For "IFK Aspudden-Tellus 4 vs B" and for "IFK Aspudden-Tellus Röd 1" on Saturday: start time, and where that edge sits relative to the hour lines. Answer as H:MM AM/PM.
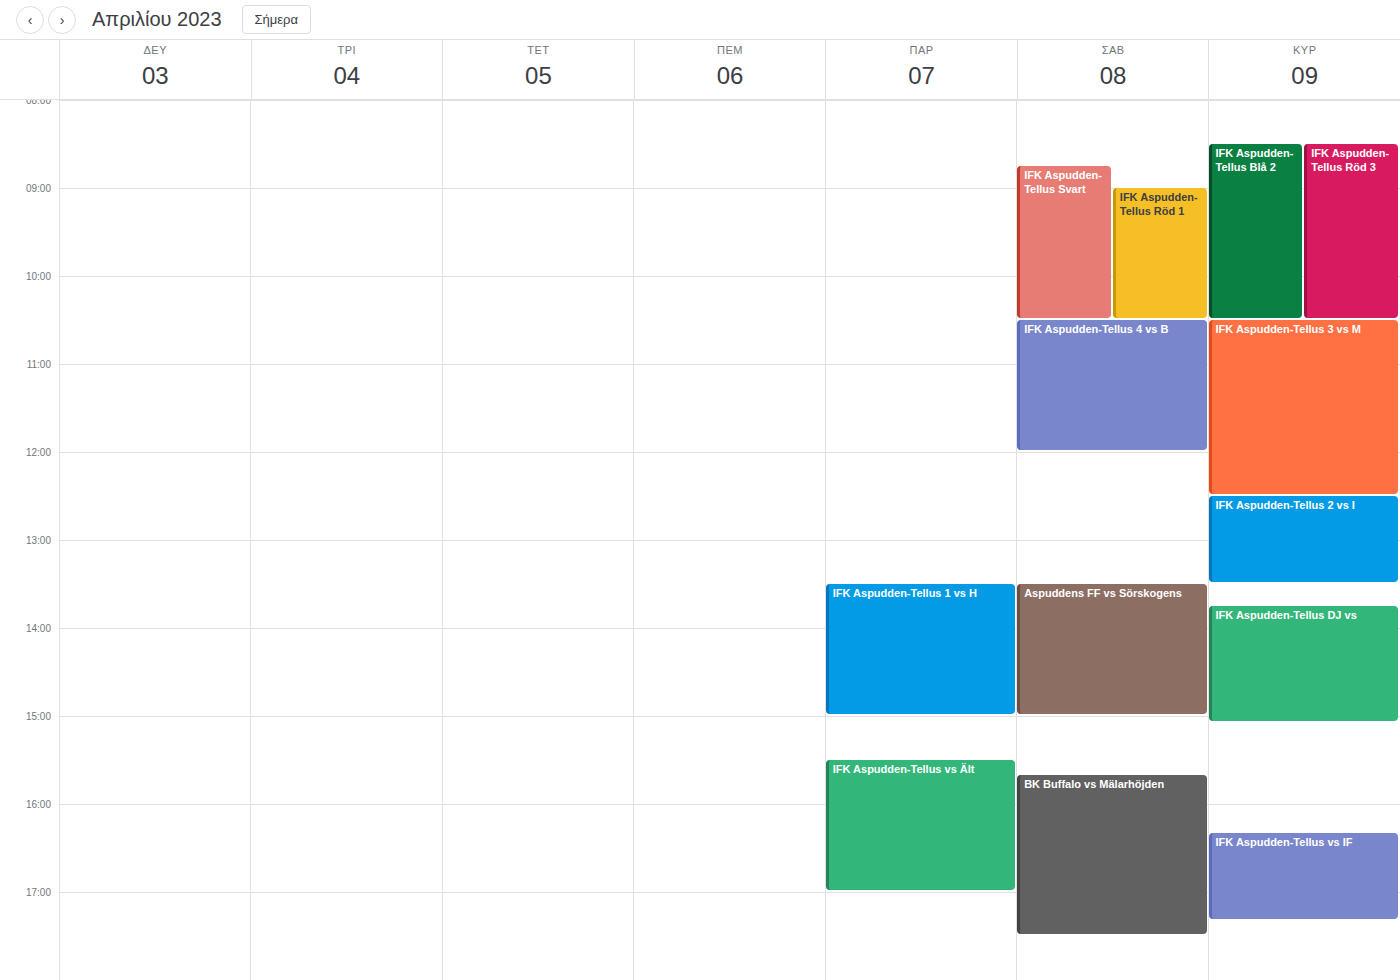
"IFK Aspudden-Tellus 4 vs B": 10:30 AM, halfway between the 10 AM and 11 AM lines. "IFK Aspudden-Tellus Röd 1": 9:00 AM, exactly on the 9 AM line.